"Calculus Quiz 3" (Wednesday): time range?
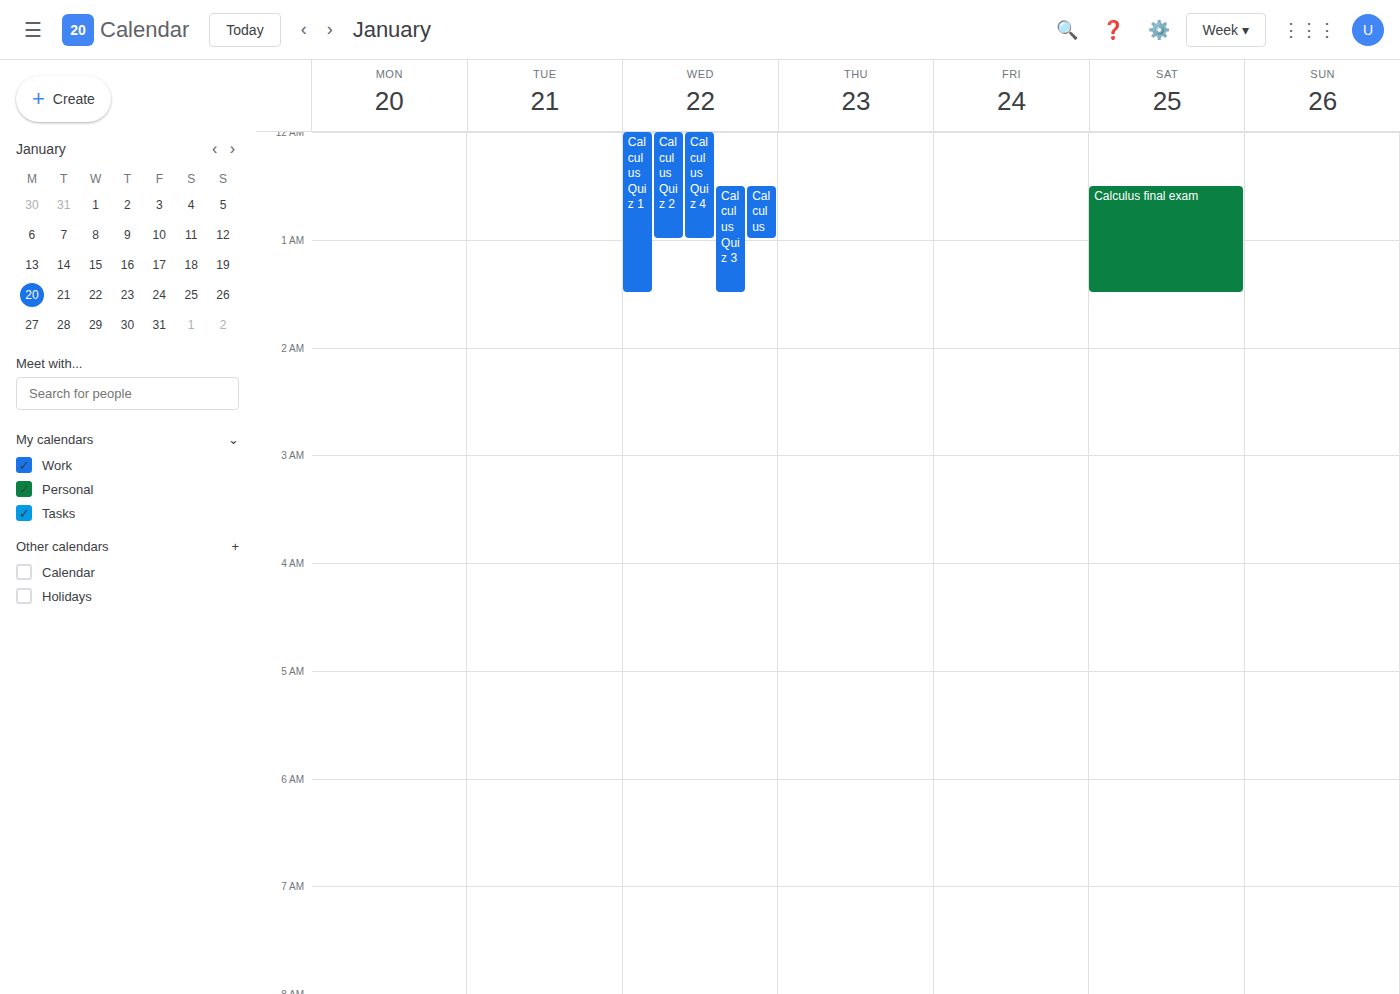
12:30 AM to 1:30 AM